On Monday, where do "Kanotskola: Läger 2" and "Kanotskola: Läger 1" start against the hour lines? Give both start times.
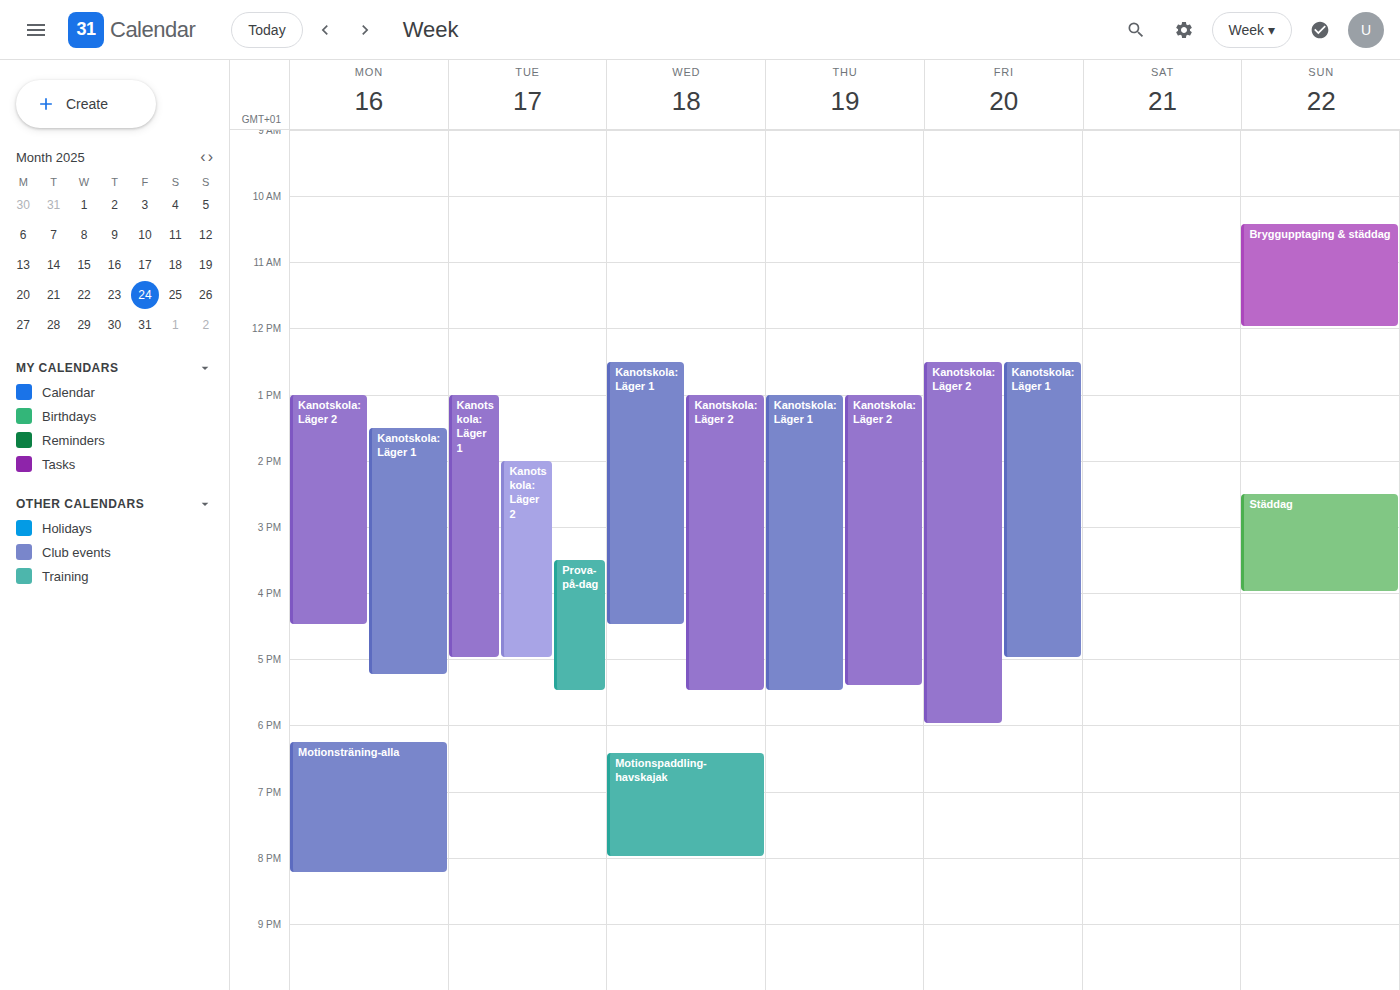
"Kanotskola: Läger 2": 1:00 PM, exactly on the 1 PM line. "Kanotskola: Läger 1": 1:30 PM, halfway between the 1 PM and 2 PM lines.